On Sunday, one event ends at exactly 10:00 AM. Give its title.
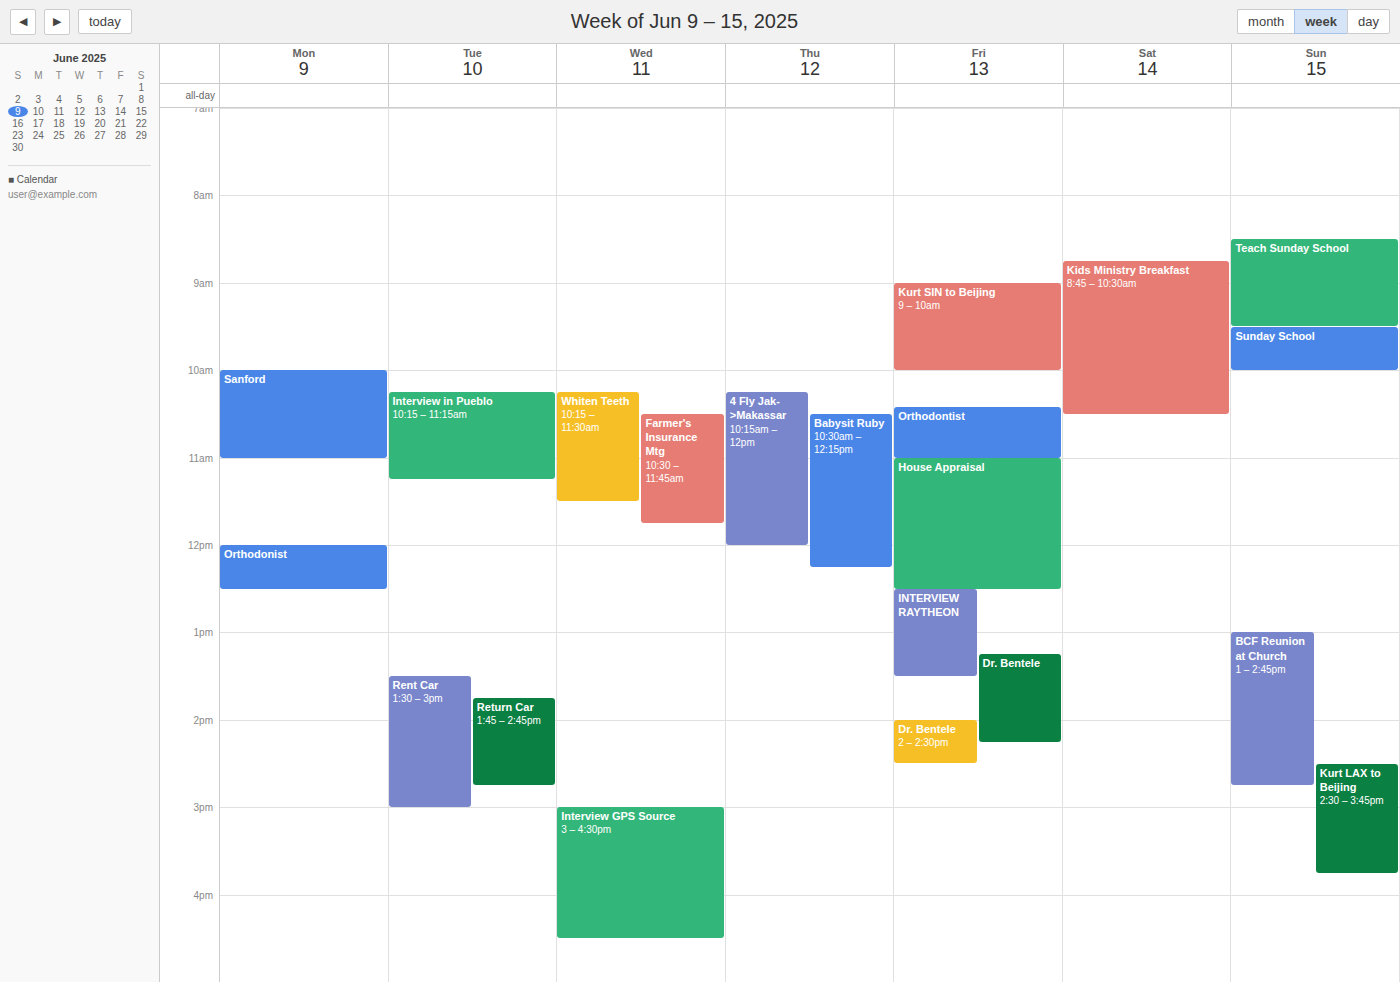
"Sunday School"